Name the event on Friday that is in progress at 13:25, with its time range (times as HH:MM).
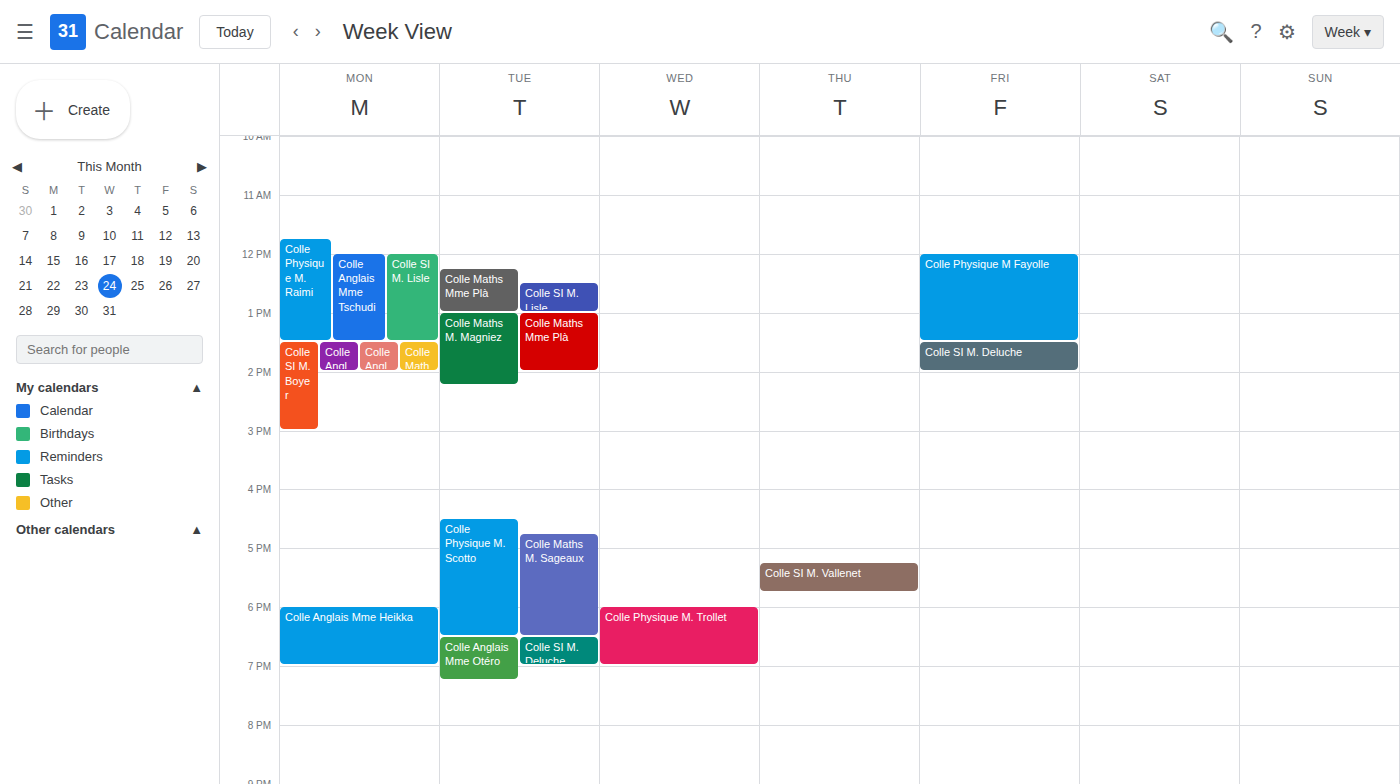
"Colle Physique M Fayolle", 12:00 to 13:30